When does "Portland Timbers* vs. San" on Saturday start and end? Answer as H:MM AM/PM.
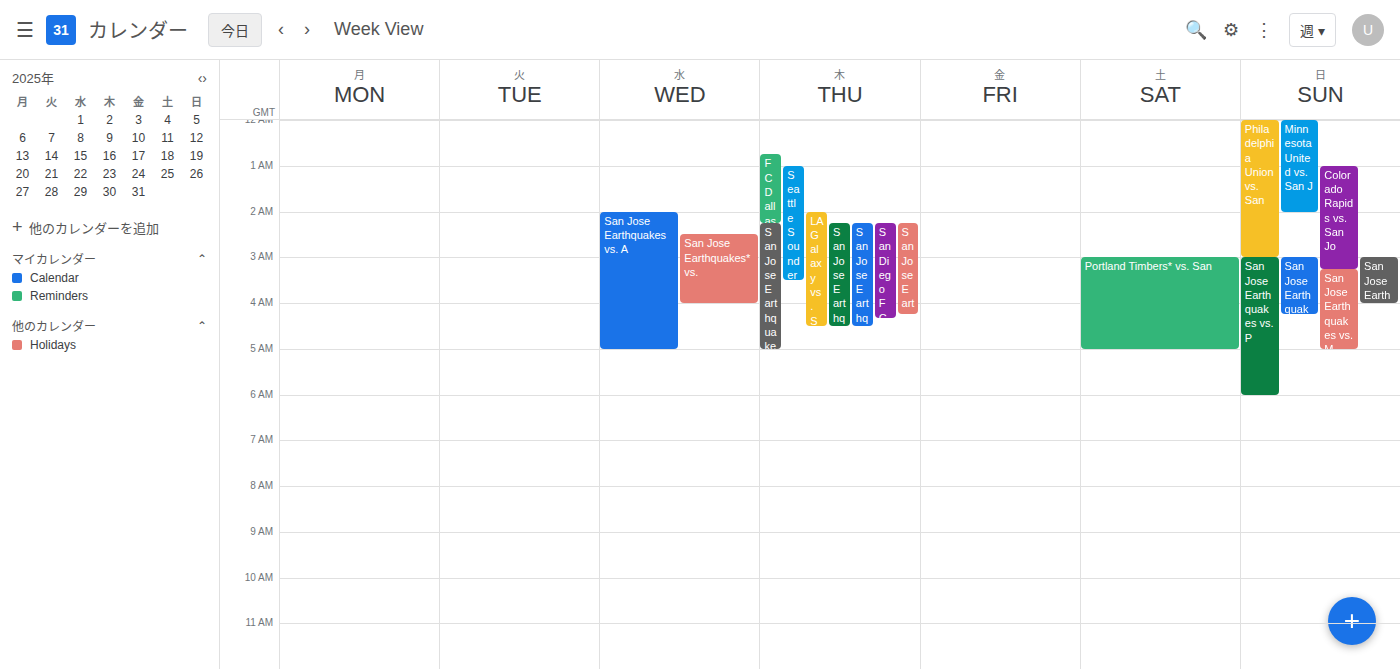
3:00 AM to 5:00 AM